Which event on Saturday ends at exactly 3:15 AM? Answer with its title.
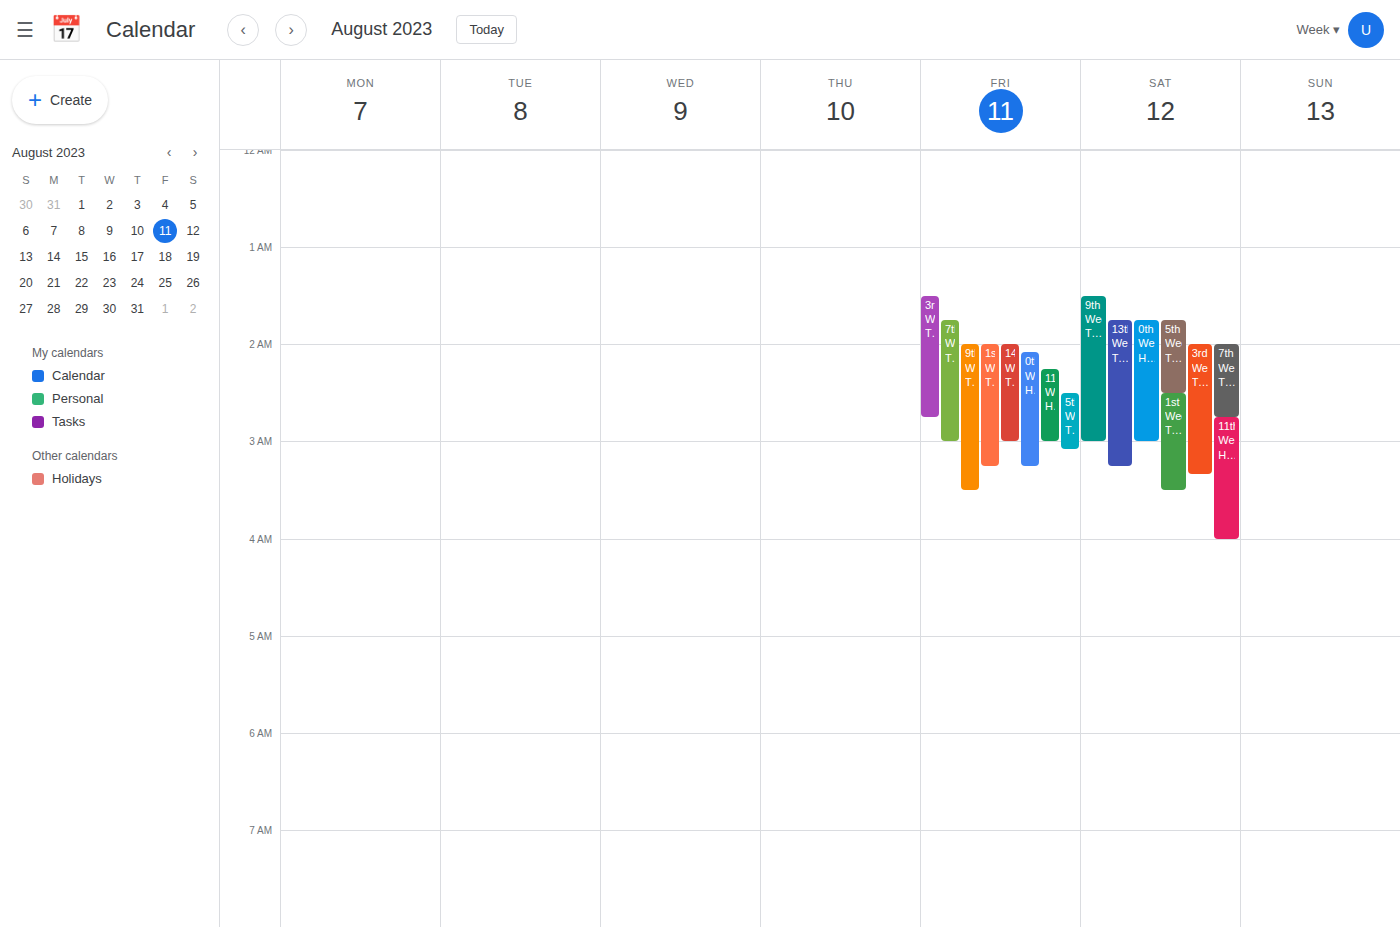
"13th Week, Trinity Term"